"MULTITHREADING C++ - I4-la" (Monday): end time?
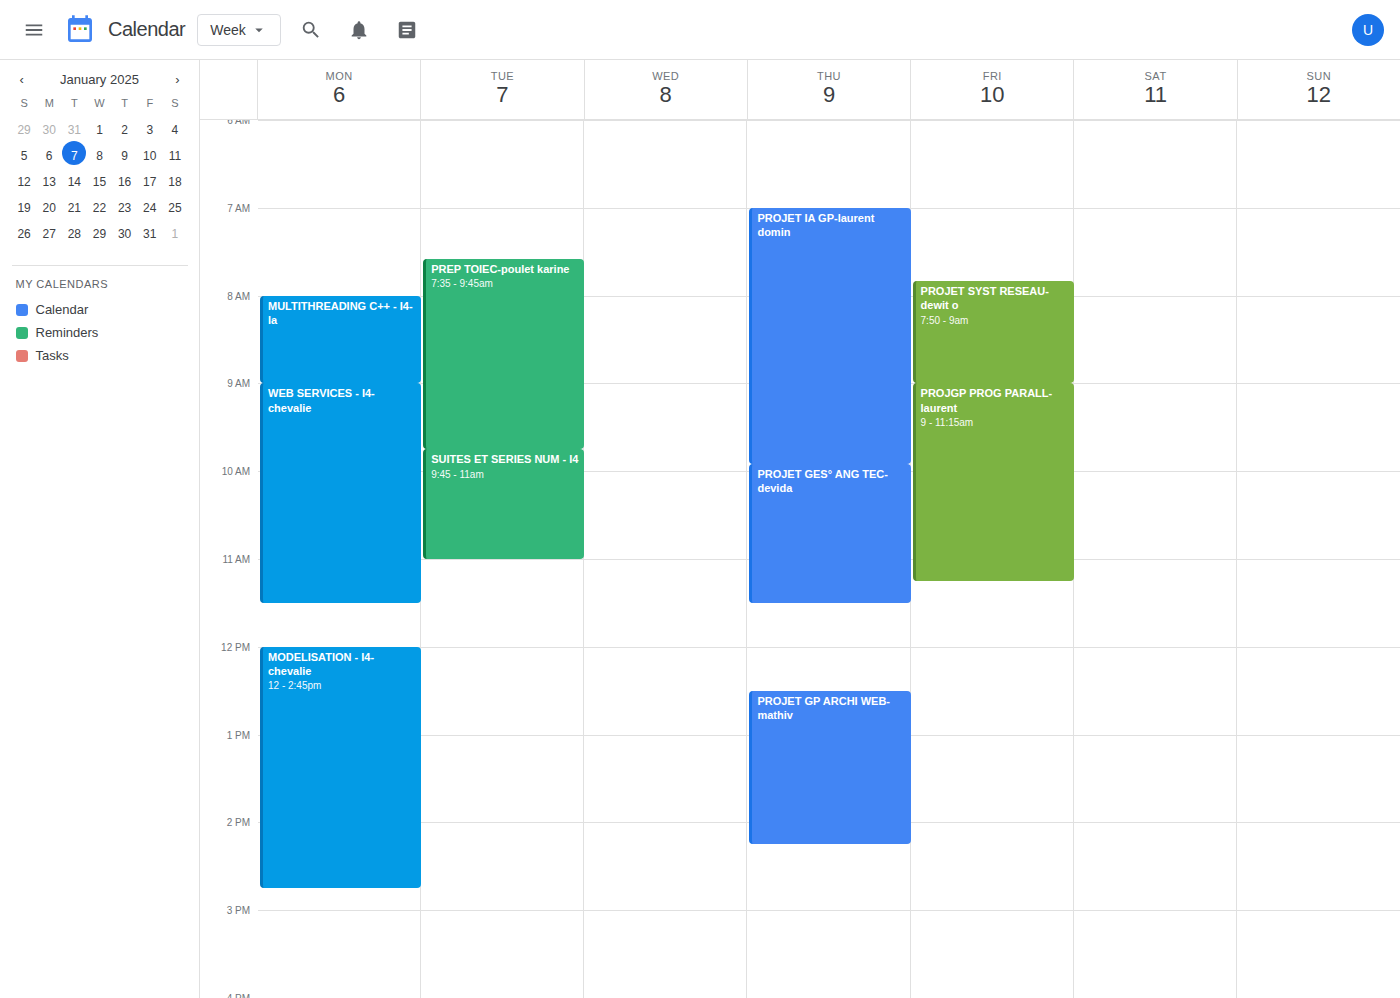
9:00 AM